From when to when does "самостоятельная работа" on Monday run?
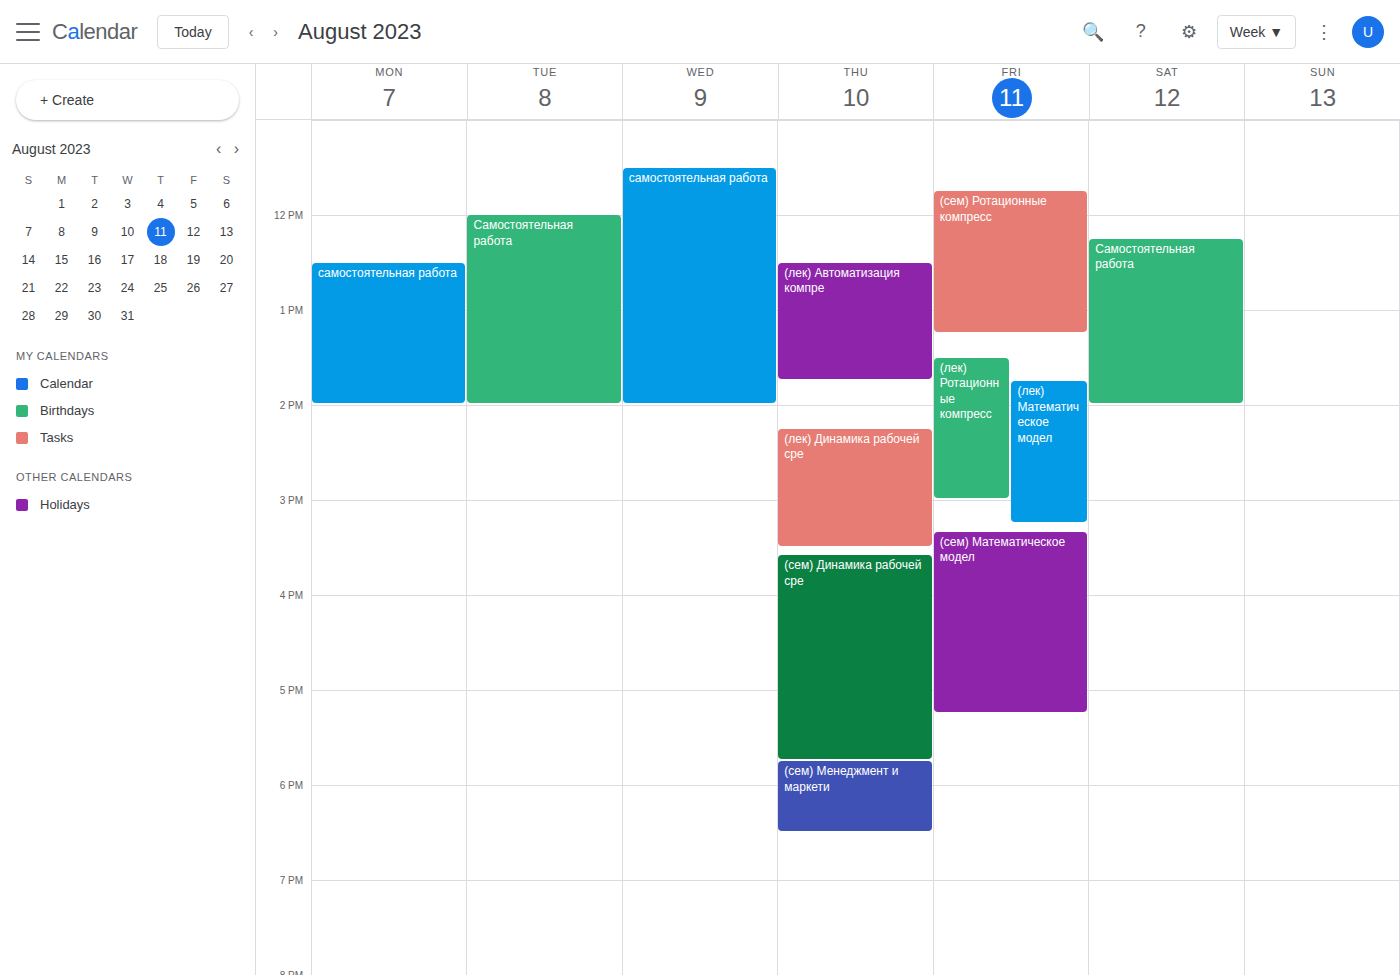
12:30 PM to 2:00 PM